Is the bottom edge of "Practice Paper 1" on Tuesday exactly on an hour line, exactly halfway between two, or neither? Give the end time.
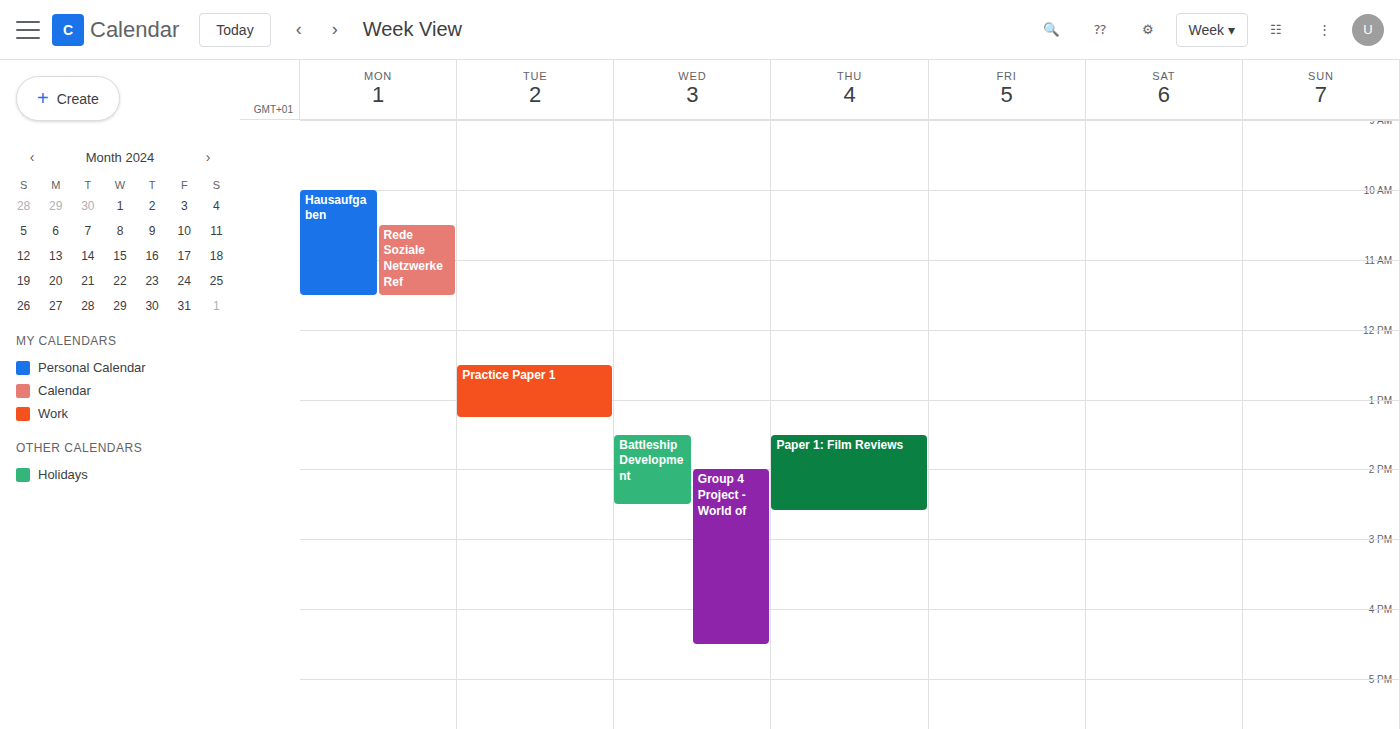
1:15 PM -- neither: a quarter of the way from the 1 PM line to the 2 PM line.